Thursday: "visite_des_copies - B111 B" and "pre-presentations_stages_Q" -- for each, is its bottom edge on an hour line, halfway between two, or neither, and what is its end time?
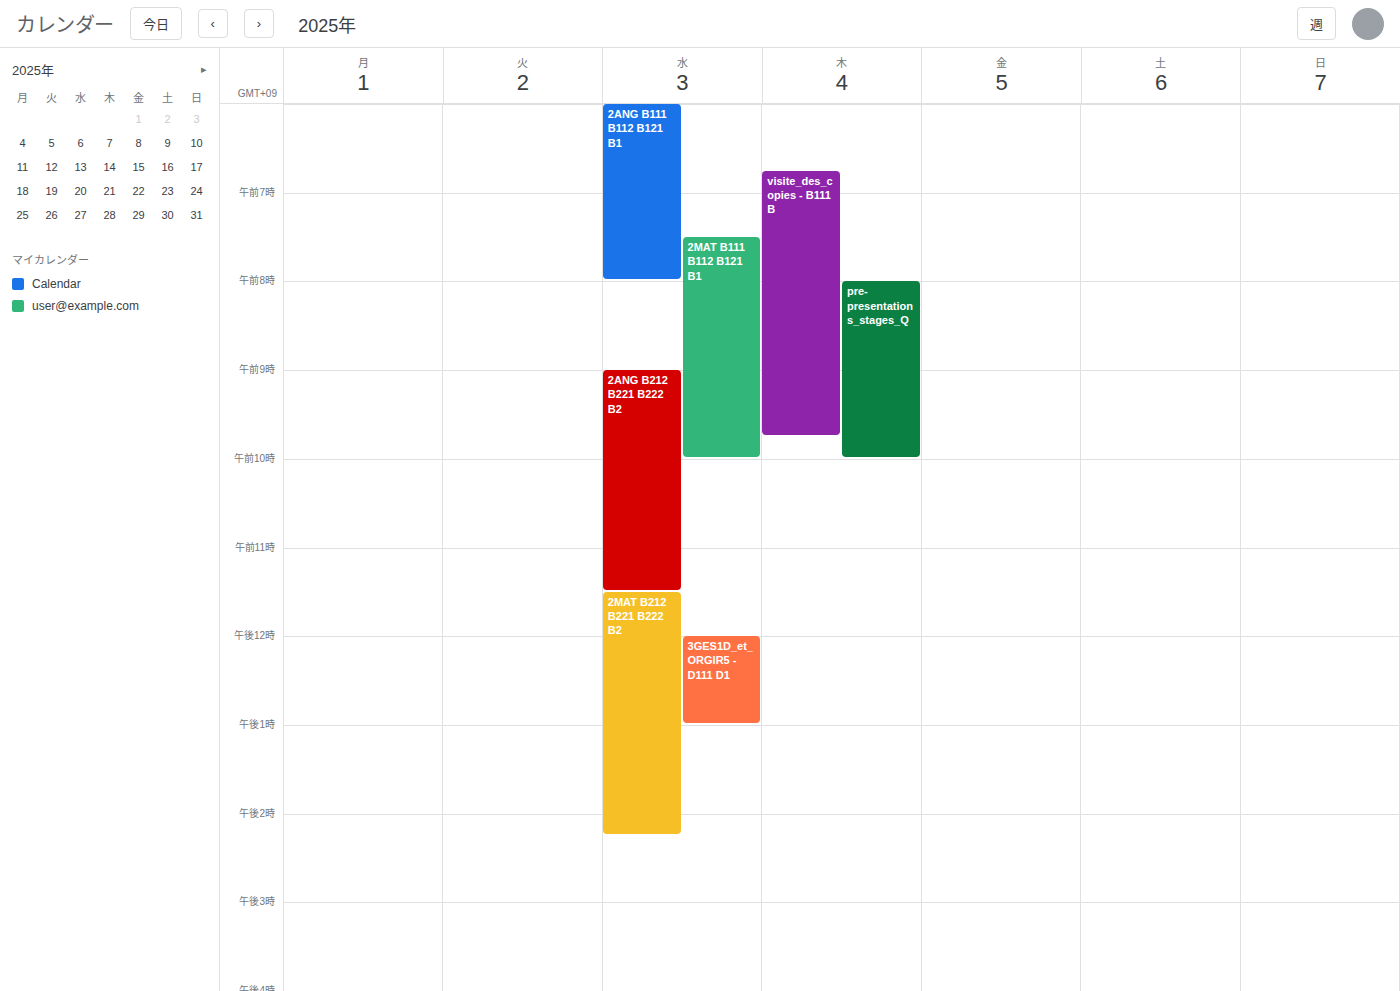
"visite_des_copies - B111 B": 09:45, neither: three quarters of the way from the 09:00 line to the 10:00 line. "pre-presentations_stages_Q": 10:00, exactly on the 10:00 line.